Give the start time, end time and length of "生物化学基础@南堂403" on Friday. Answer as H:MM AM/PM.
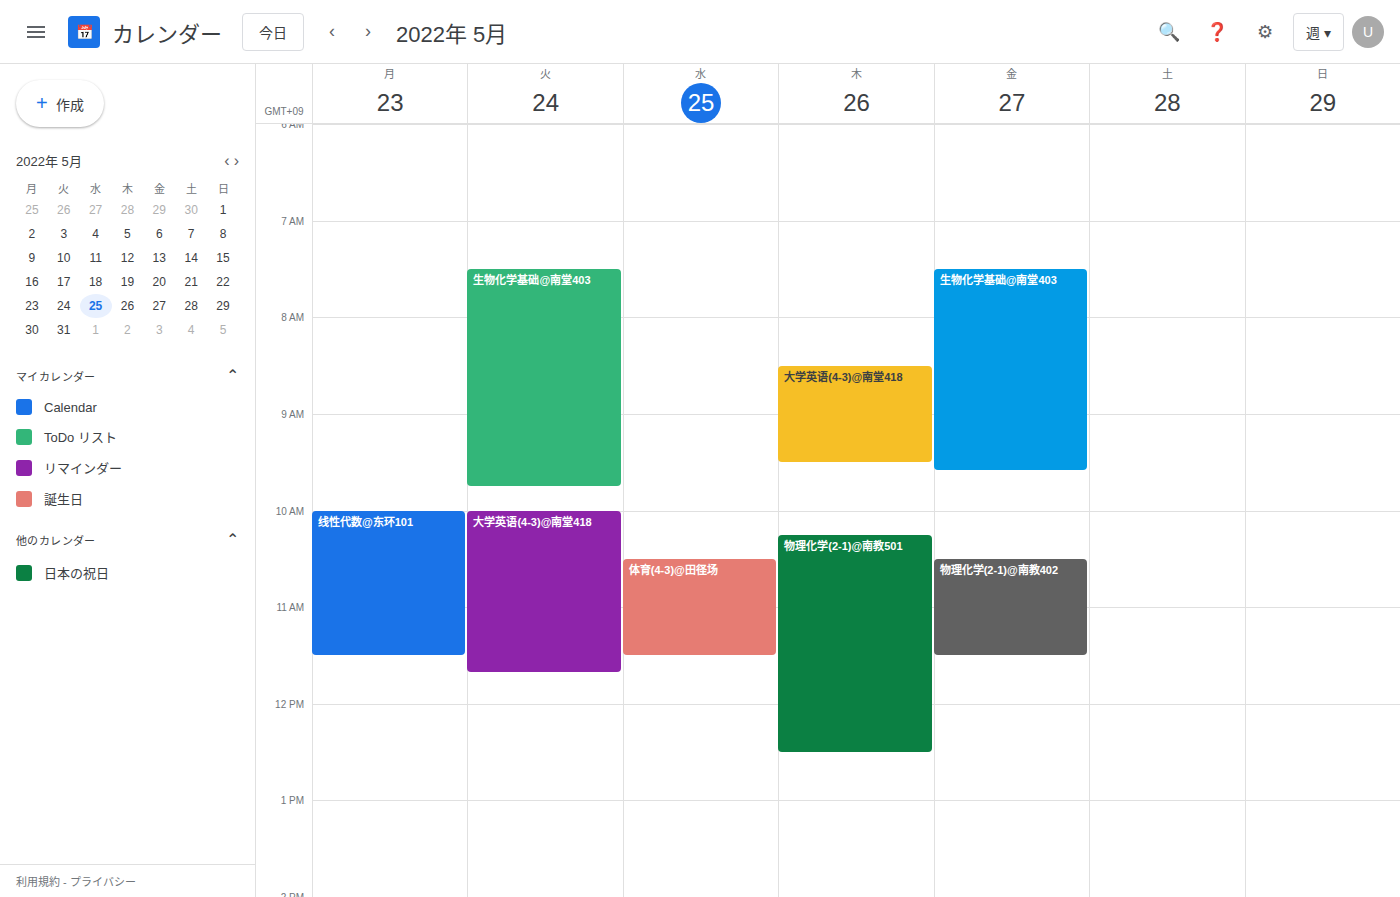
7:30 AM to 9:35 AM, 2 hours 5 minutes